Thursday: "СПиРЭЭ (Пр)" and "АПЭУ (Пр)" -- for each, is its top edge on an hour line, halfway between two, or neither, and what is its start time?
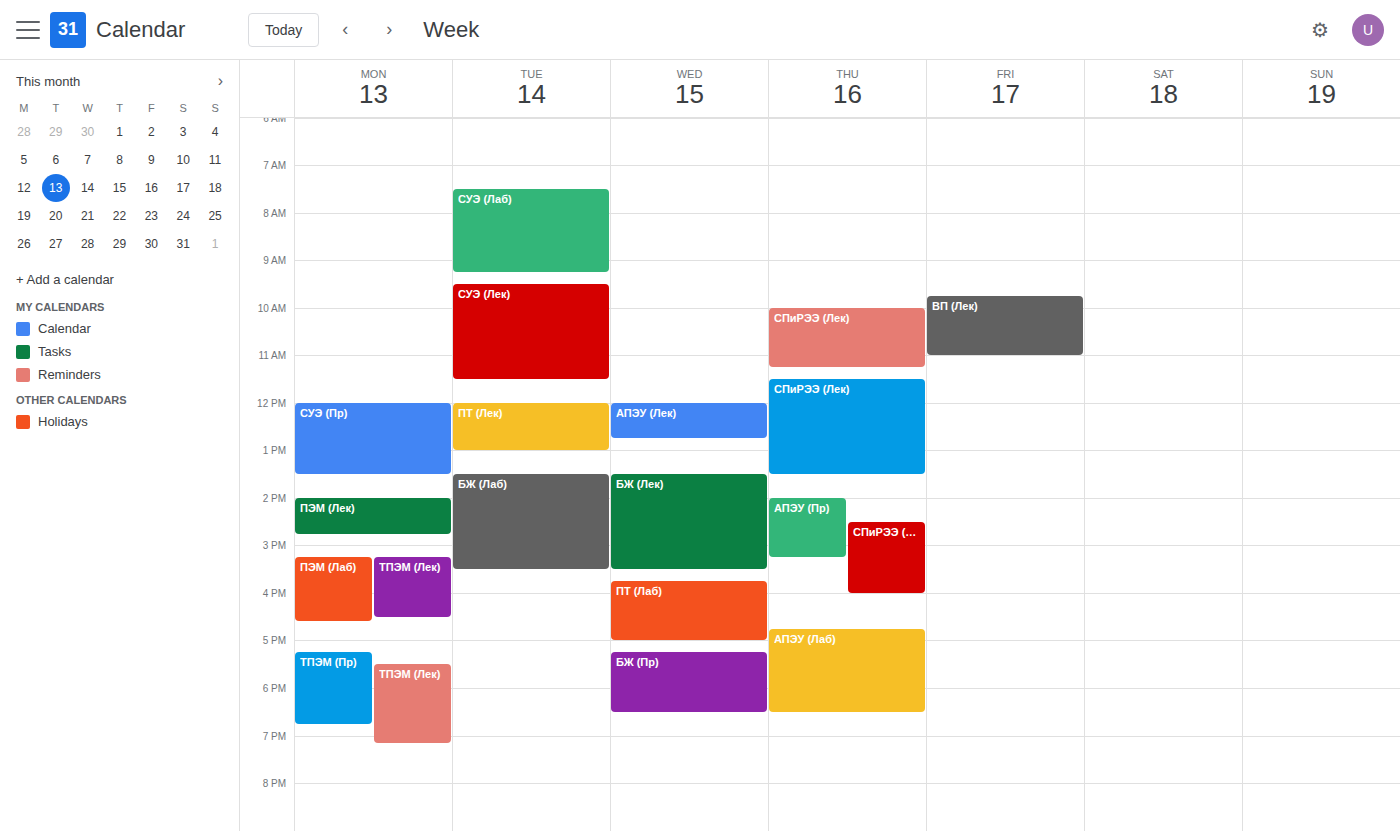
"СПиРЭЭ (Пр)": 2:30 PM, halfway between the 2 PM and 3 PM lines. "АПЭУ (Пр)": 2:00 PM, exactly on the 2 PM line.